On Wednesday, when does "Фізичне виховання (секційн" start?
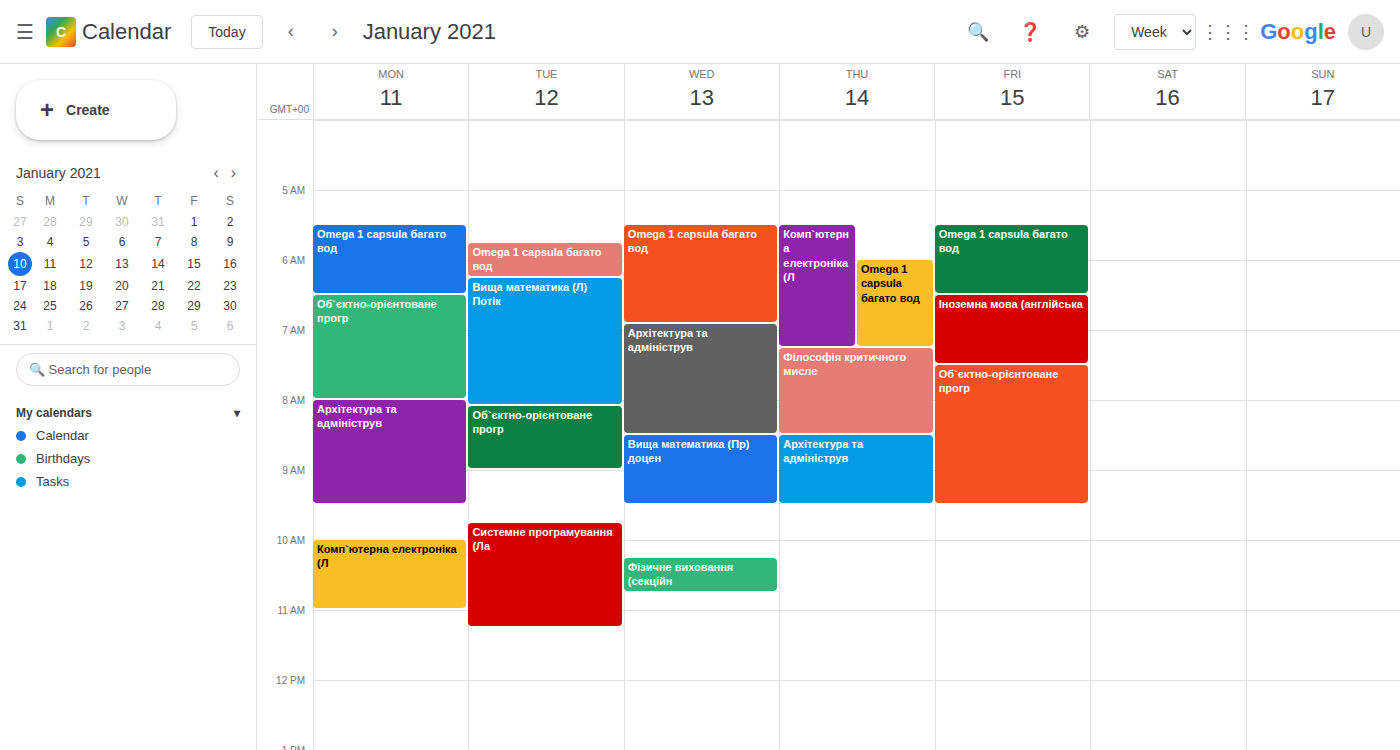
10:15 AM